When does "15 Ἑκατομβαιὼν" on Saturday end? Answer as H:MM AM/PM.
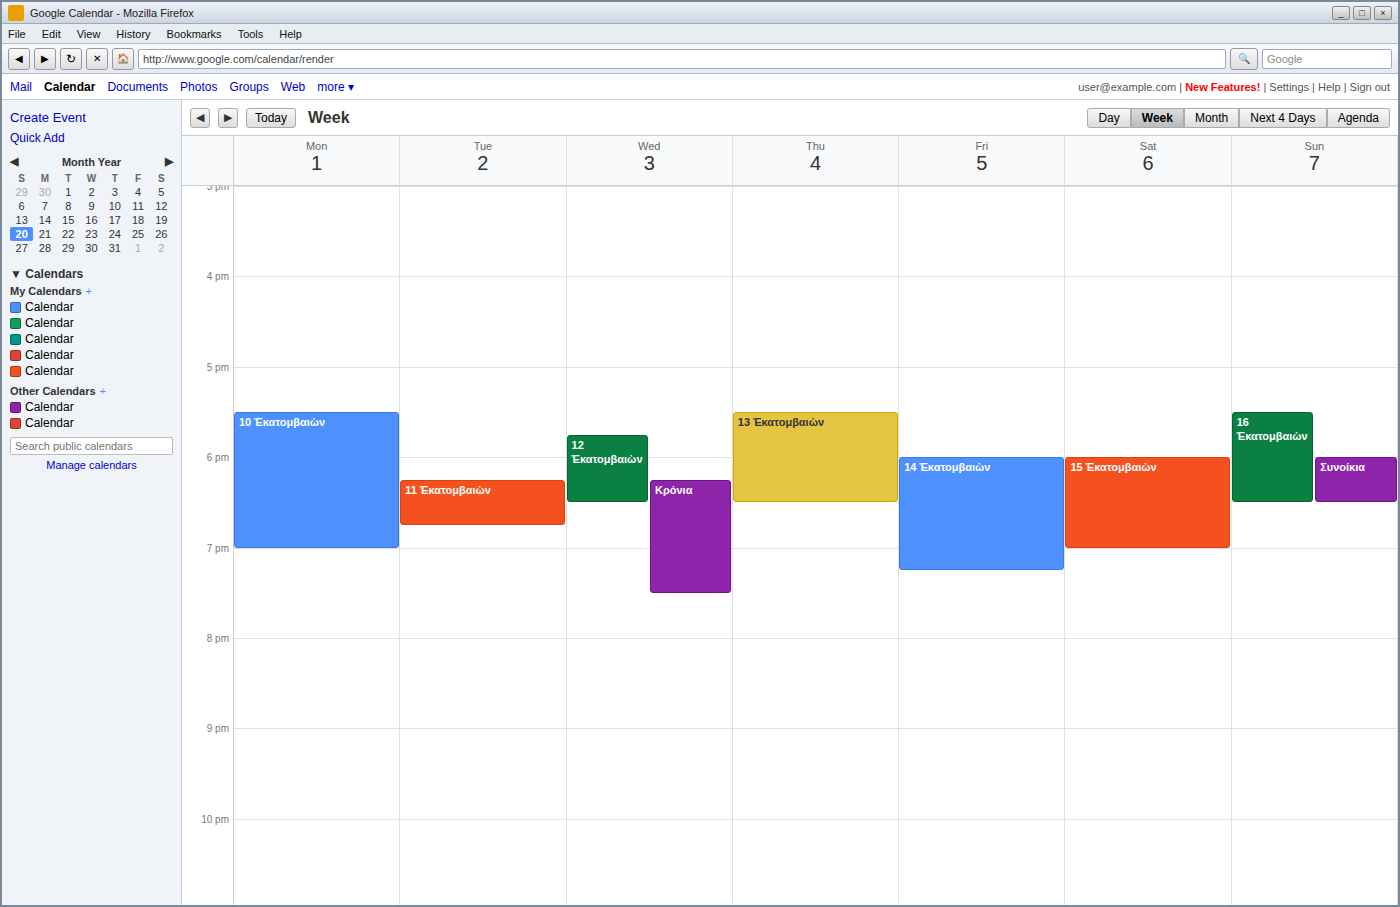
7:00 PM